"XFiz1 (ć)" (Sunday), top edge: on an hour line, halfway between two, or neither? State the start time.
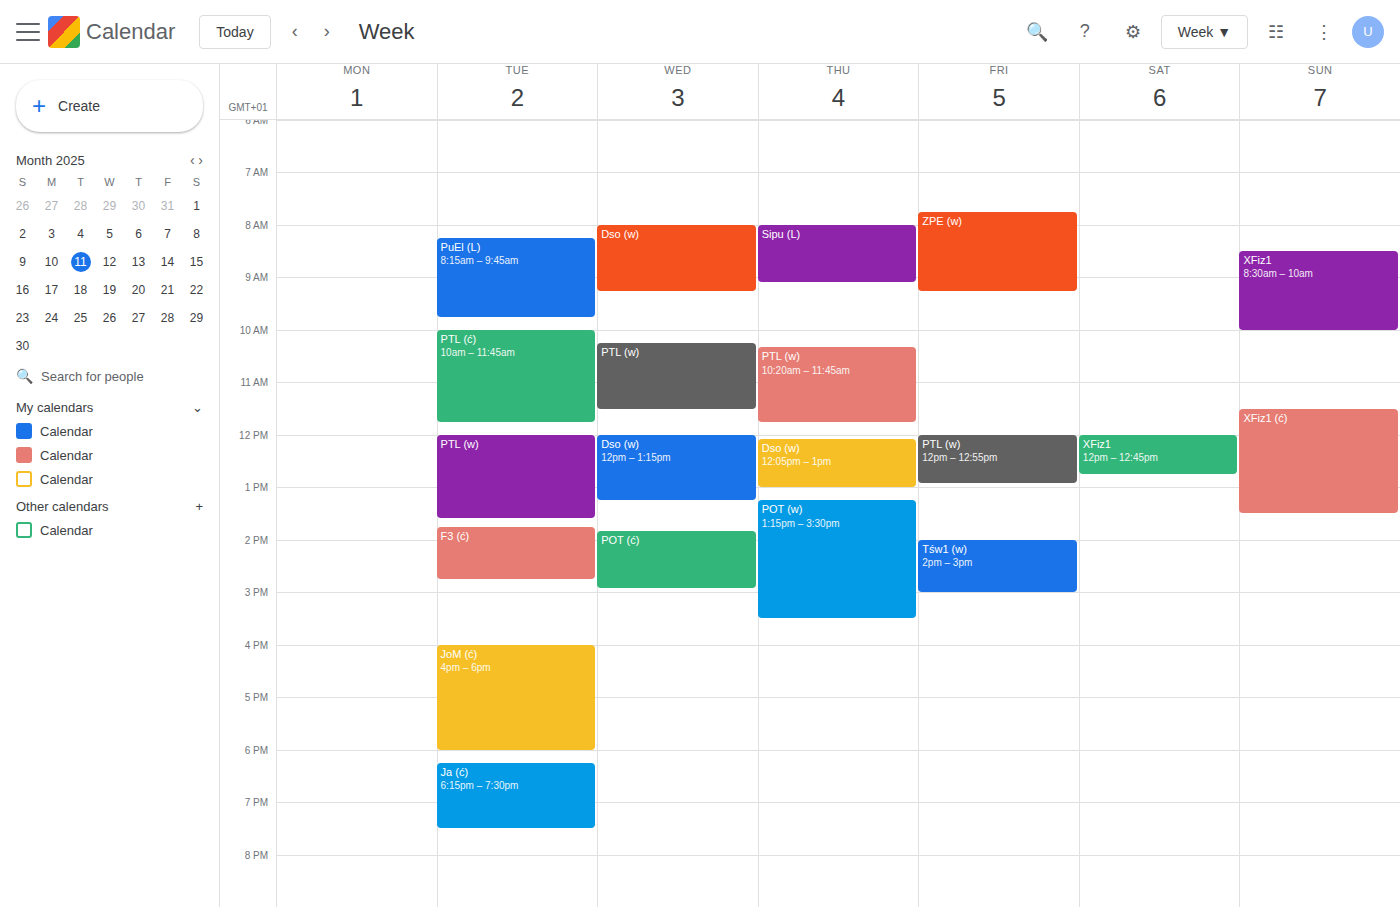
11:30 AM -- halfway between the 11 AM and 12 PM lines.